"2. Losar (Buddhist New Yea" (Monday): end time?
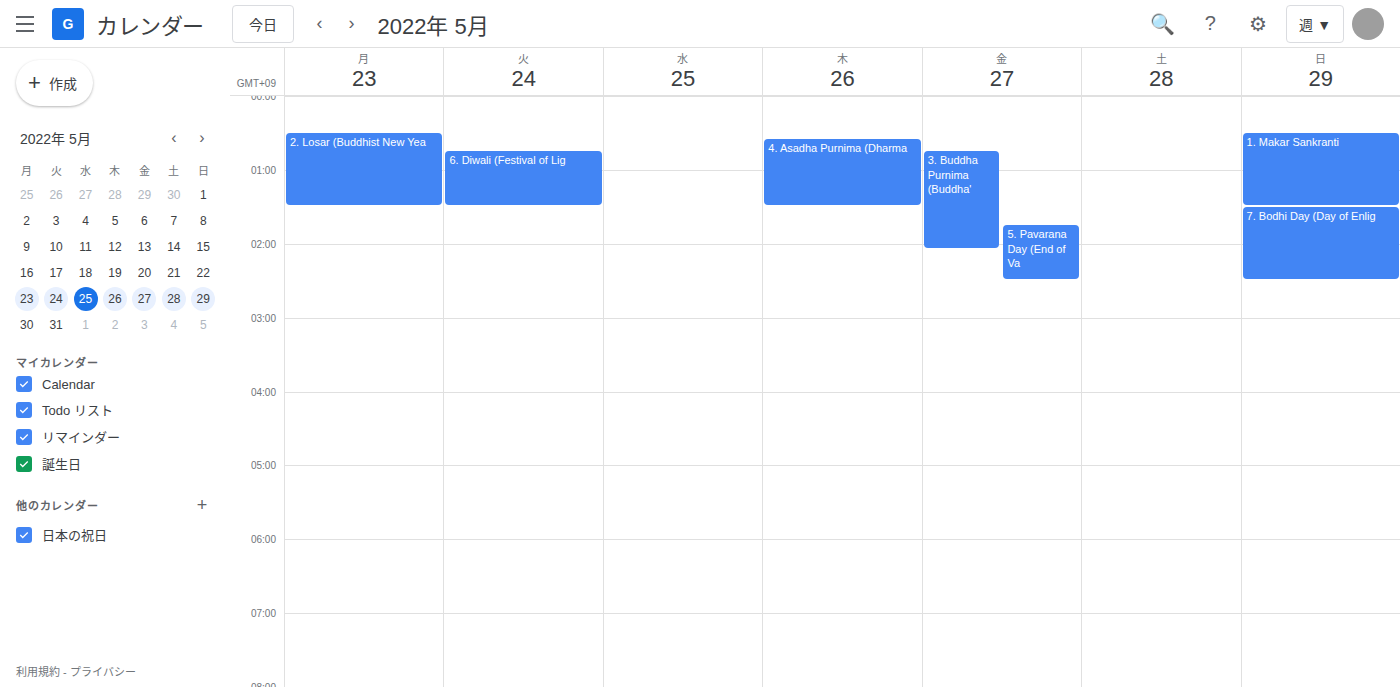
1:30 AM